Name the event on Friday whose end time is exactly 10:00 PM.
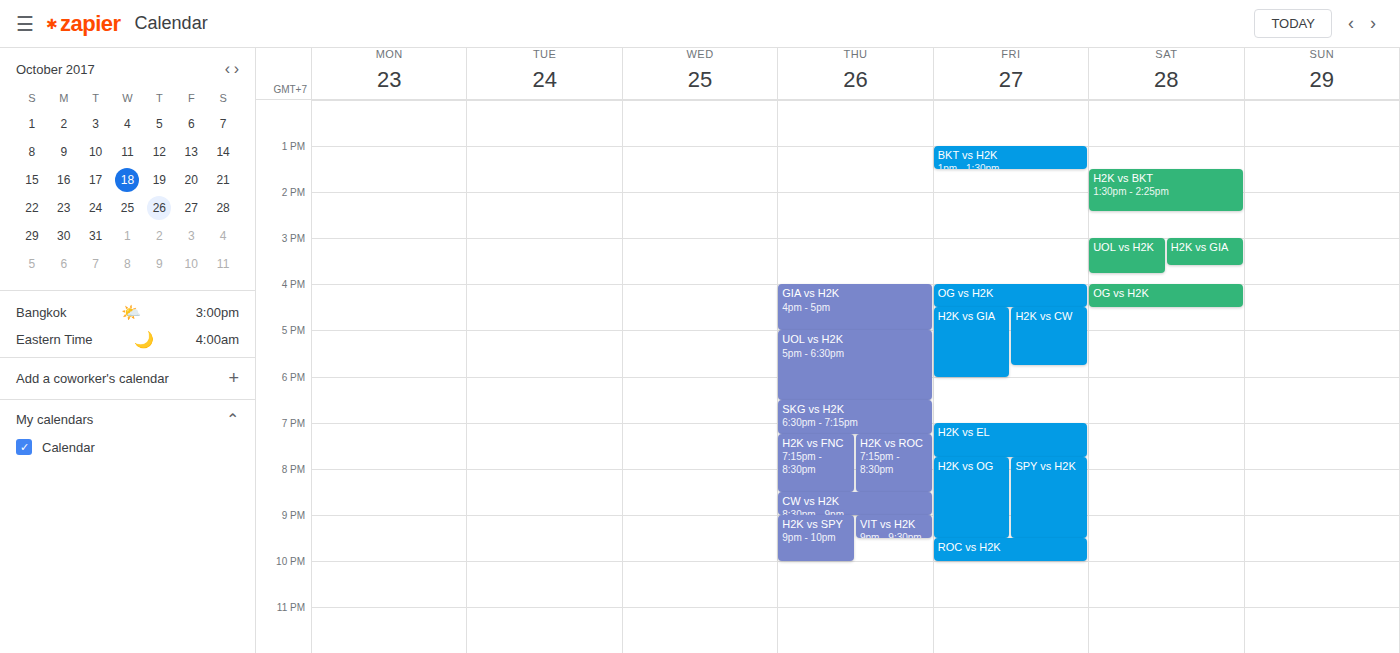
"ROC vs H2K"